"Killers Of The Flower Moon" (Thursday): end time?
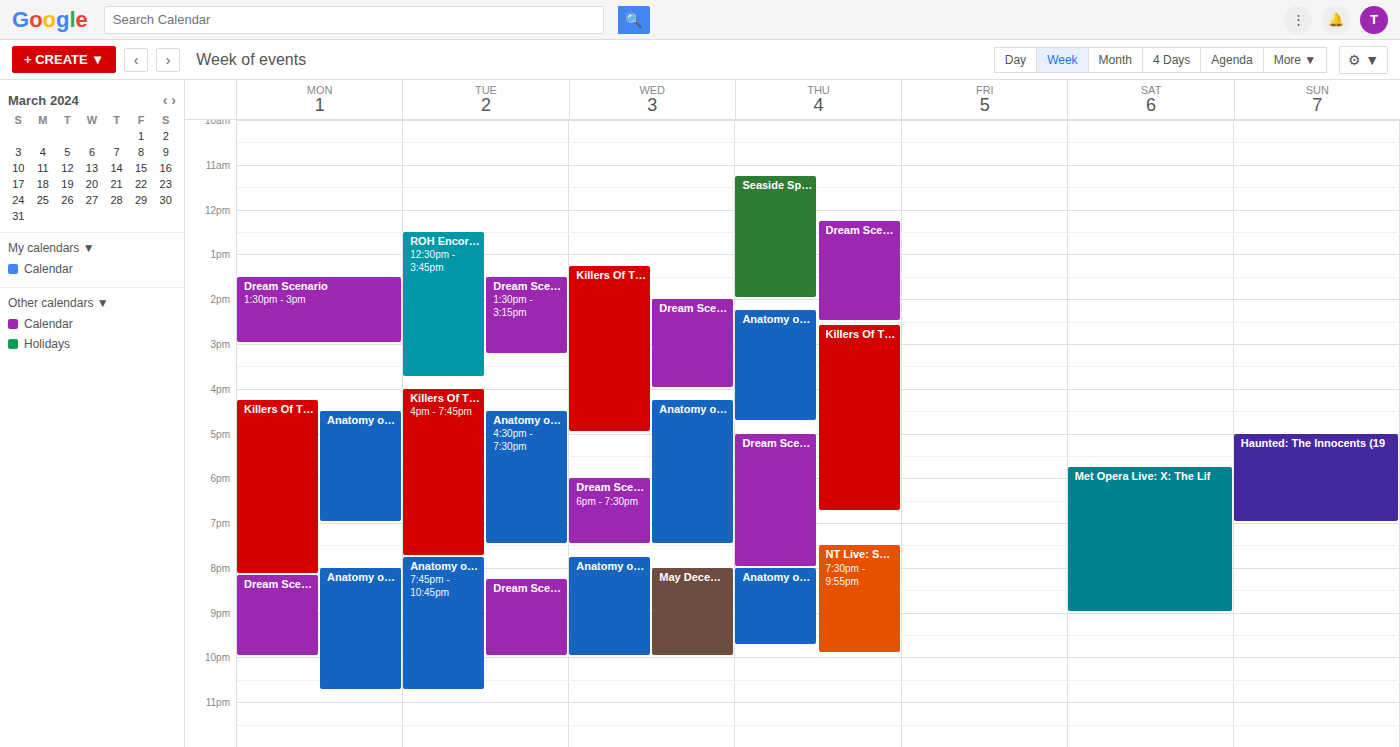
6:45 PM